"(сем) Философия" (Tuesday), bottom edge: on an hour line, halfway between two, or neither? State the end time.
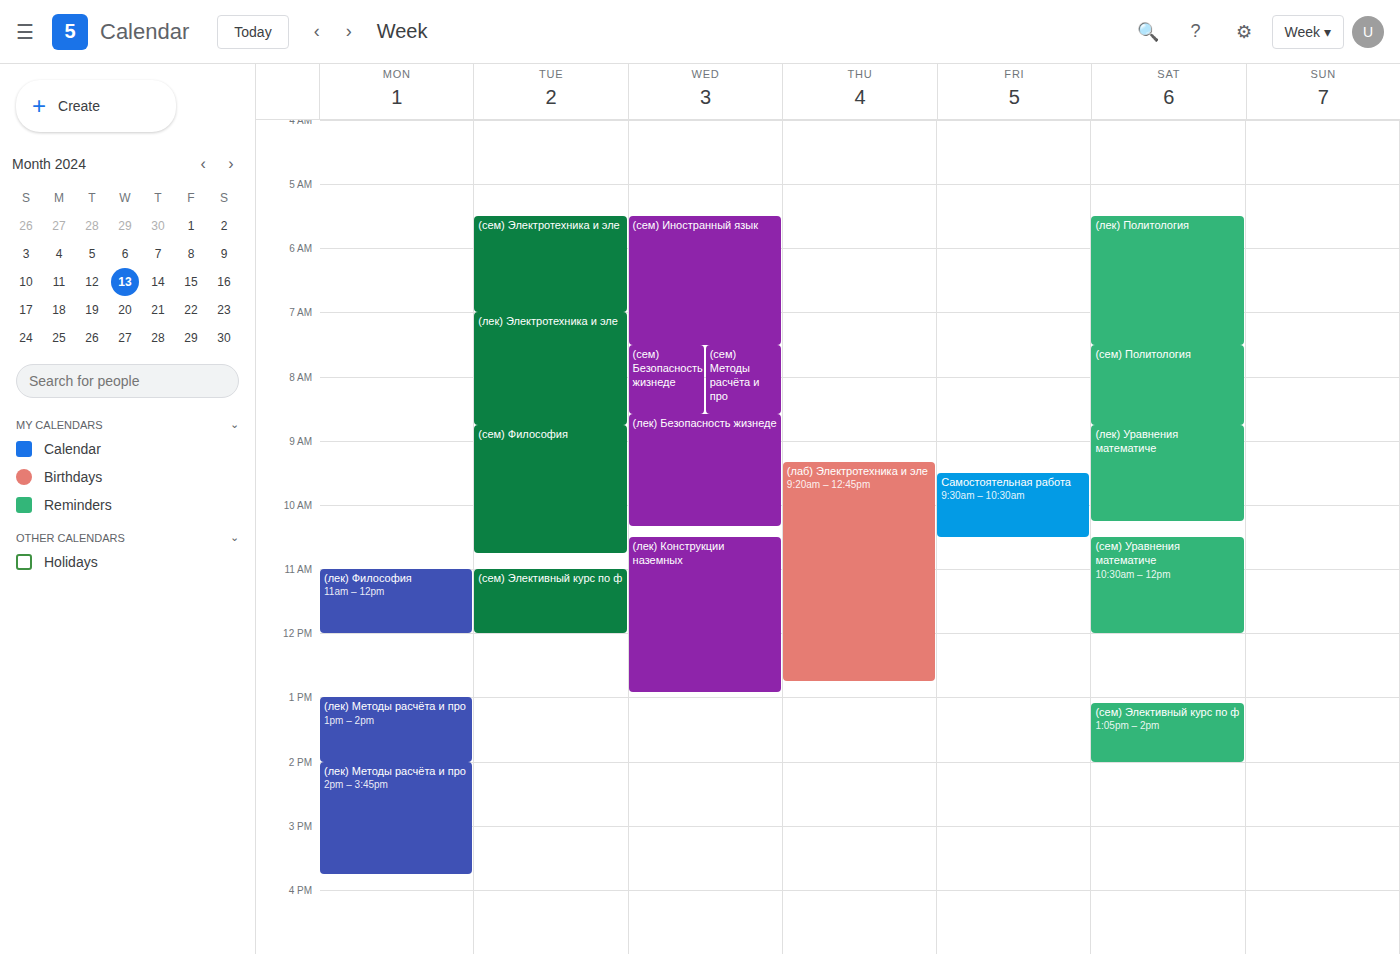
10:45 AM -- neither: three quarters of the way from the 10 AM line to the 11 AM line.